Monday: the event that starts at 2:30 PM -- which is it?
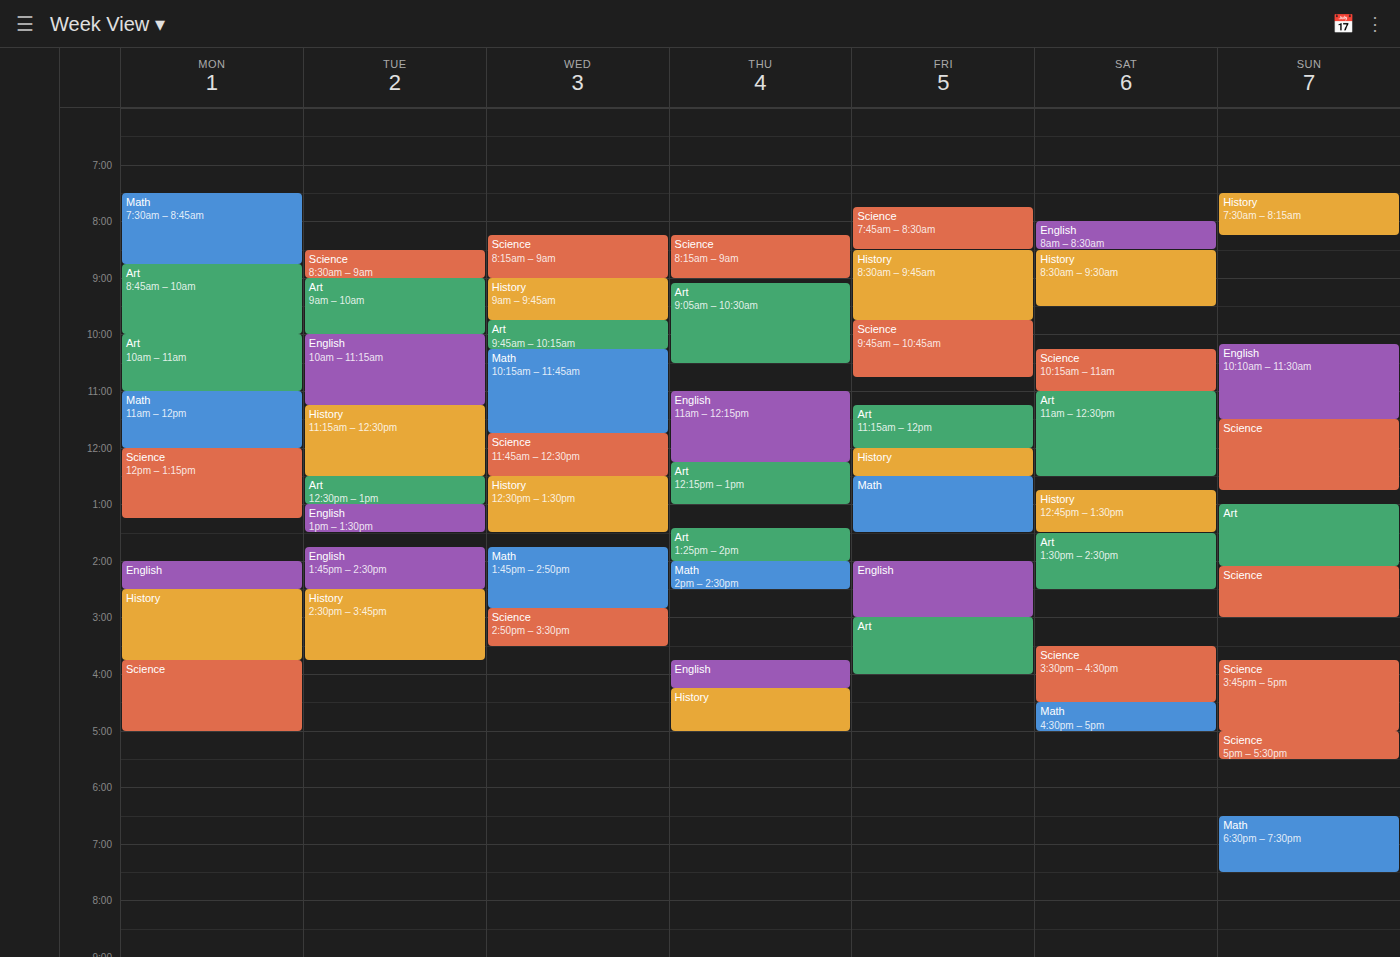
"History"